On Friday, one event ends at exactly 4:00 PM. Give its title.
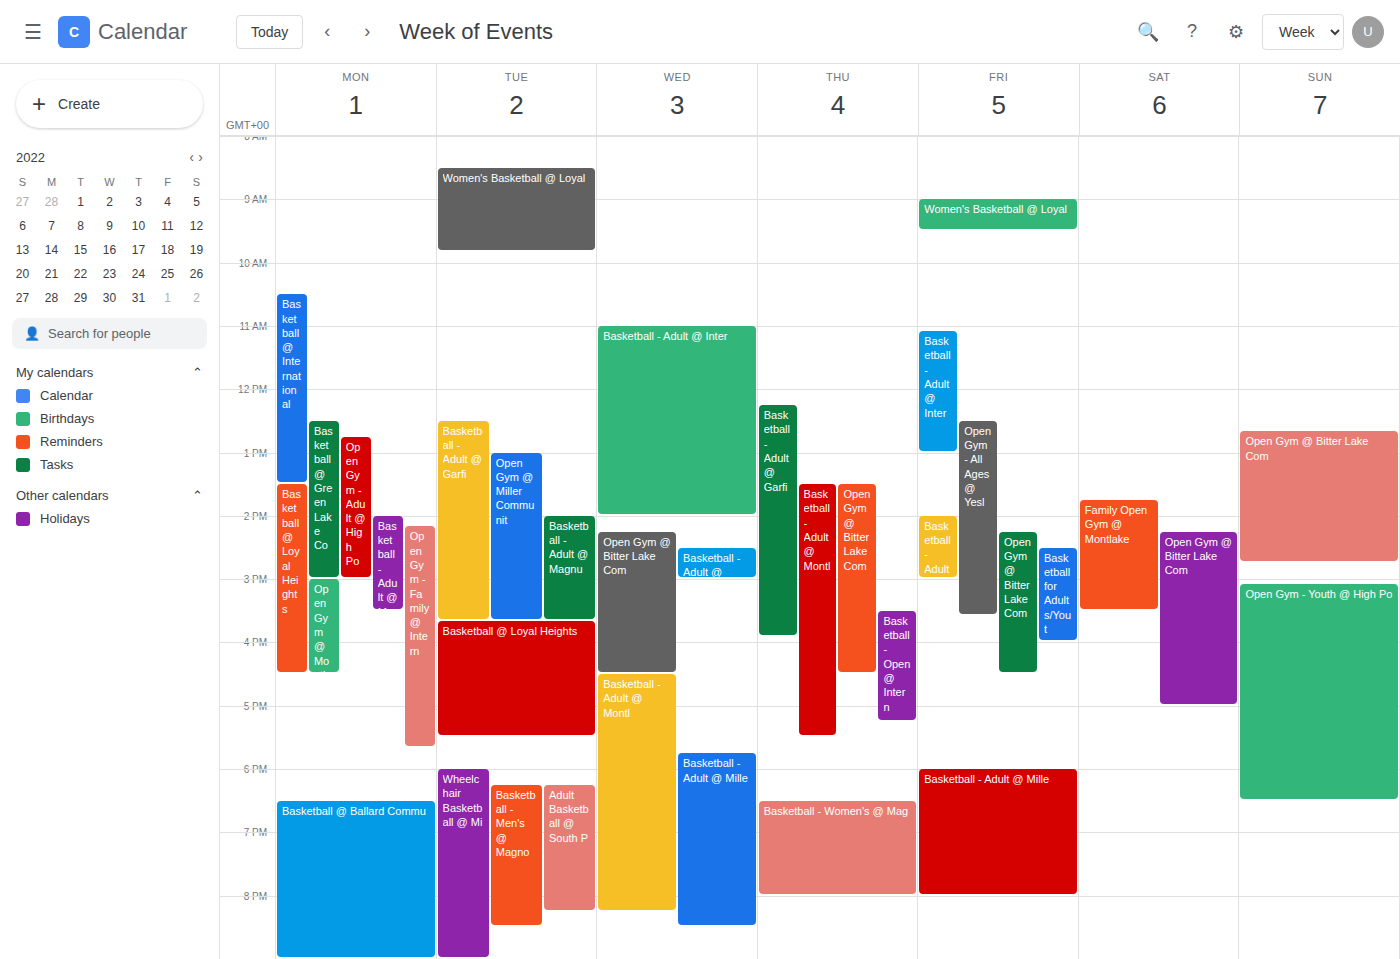
"Basketball for Adults/Yout"